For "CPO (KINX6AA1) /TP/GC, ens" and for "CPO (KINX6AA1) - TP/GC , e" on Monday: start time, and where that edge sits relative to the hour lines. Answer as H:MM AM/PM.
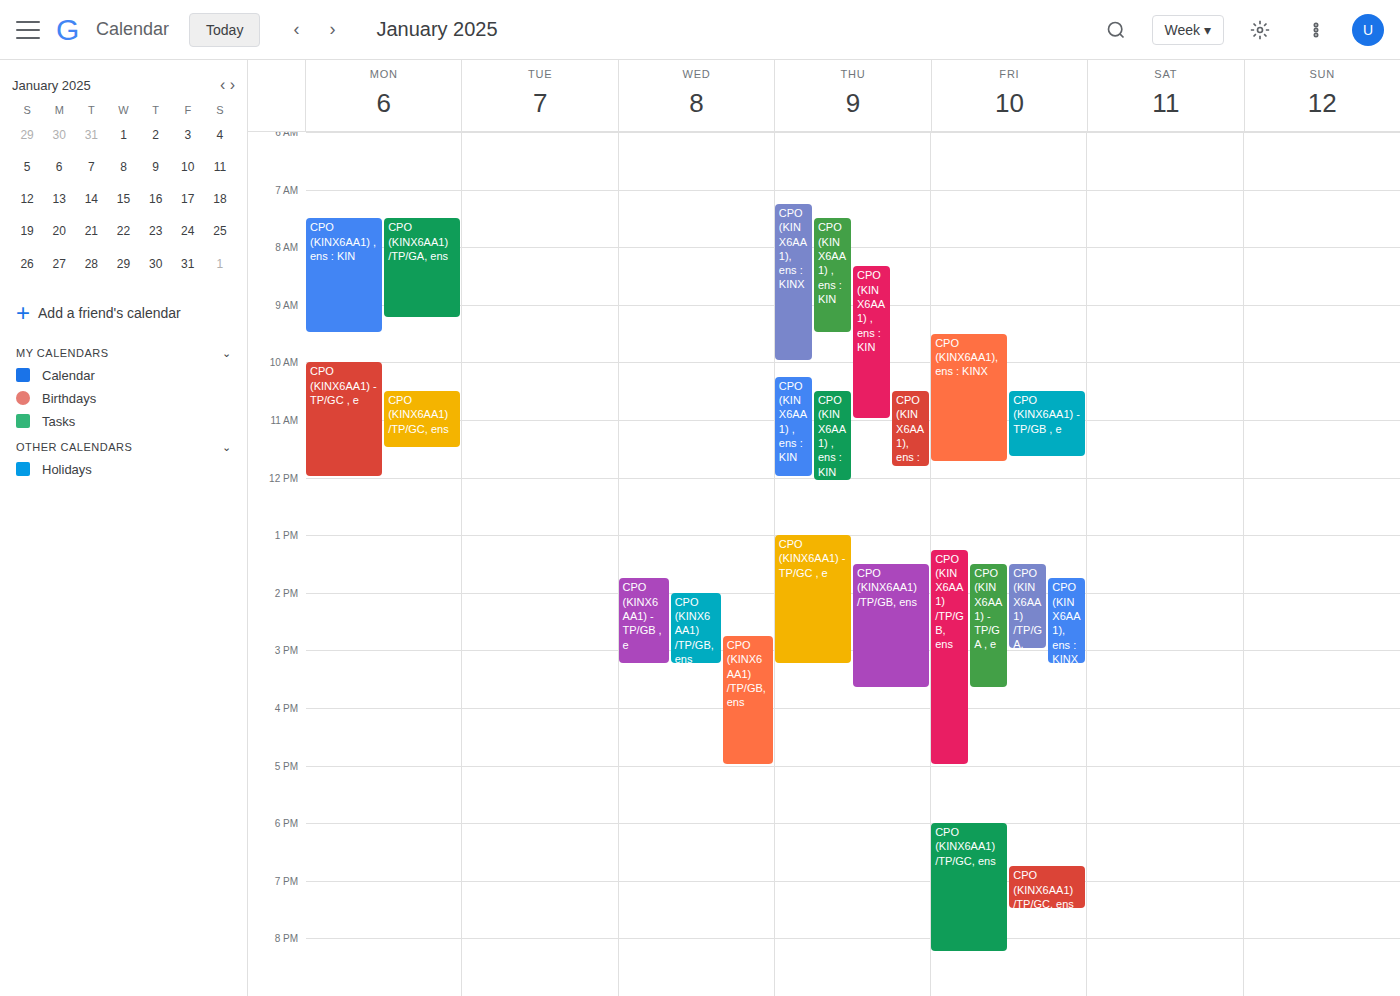
"CPO (KINX6AA1) /TP/GC, ens": 10:30 AM, halfway between the 10 AM and 11 AM lines. "CPO (KINX6AA1) - TP/GC , e": 10:00 AM, exactly on the 10 AM line.